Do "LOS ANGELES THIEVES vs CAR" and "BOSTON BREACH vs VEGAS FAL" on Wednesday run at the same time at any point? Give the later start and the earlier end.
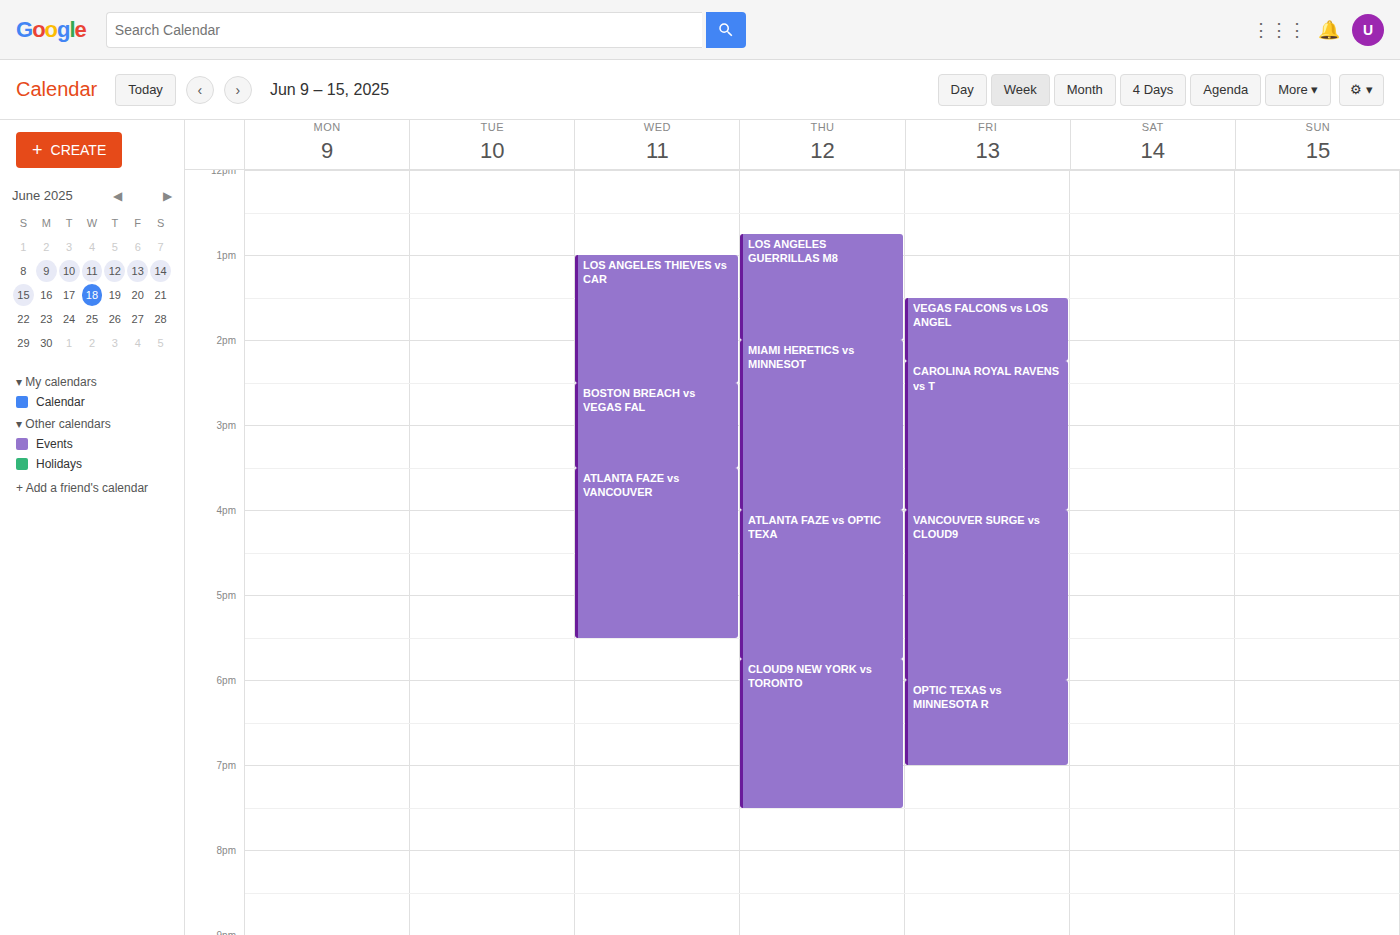
"LOS ANGELES THIEVES vs CAR" ends at 2:30 PM, exactly when "BOSTON BREACH vs VEGAS FAL" starts -- they touch but do not overlap.